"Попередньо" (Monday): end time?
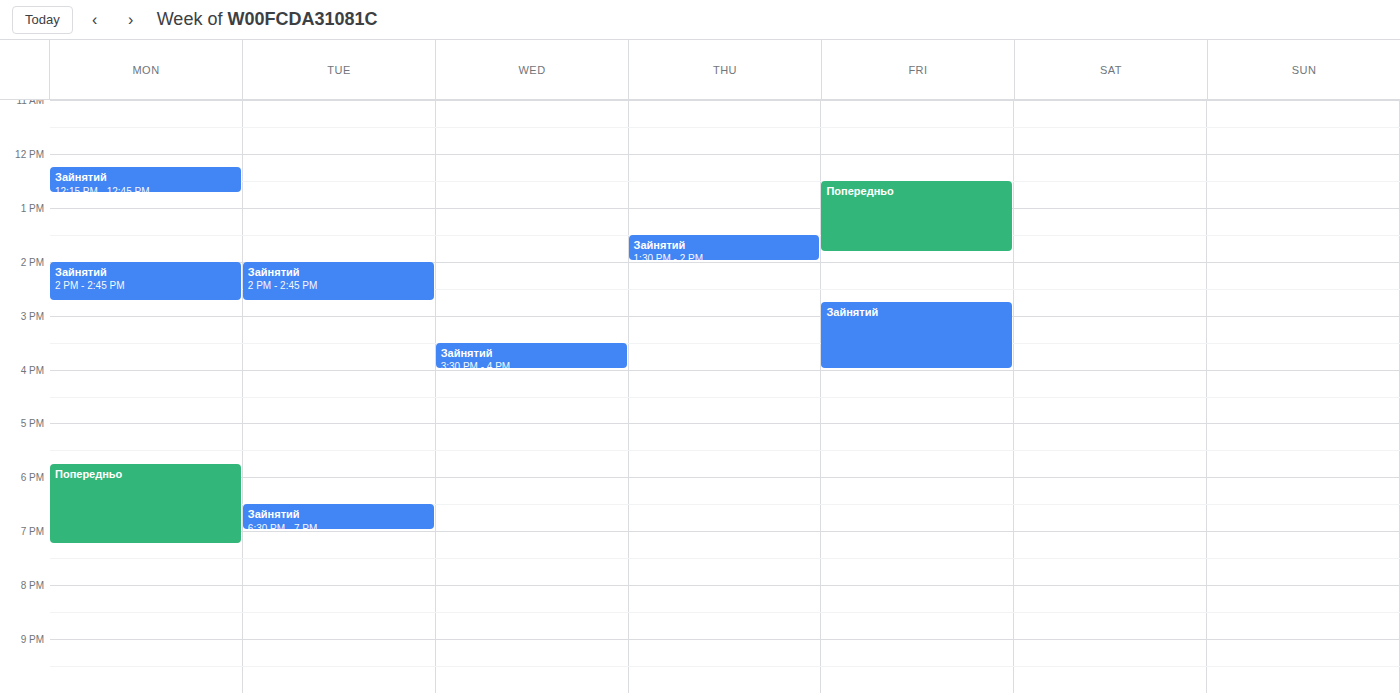
7:15 PM